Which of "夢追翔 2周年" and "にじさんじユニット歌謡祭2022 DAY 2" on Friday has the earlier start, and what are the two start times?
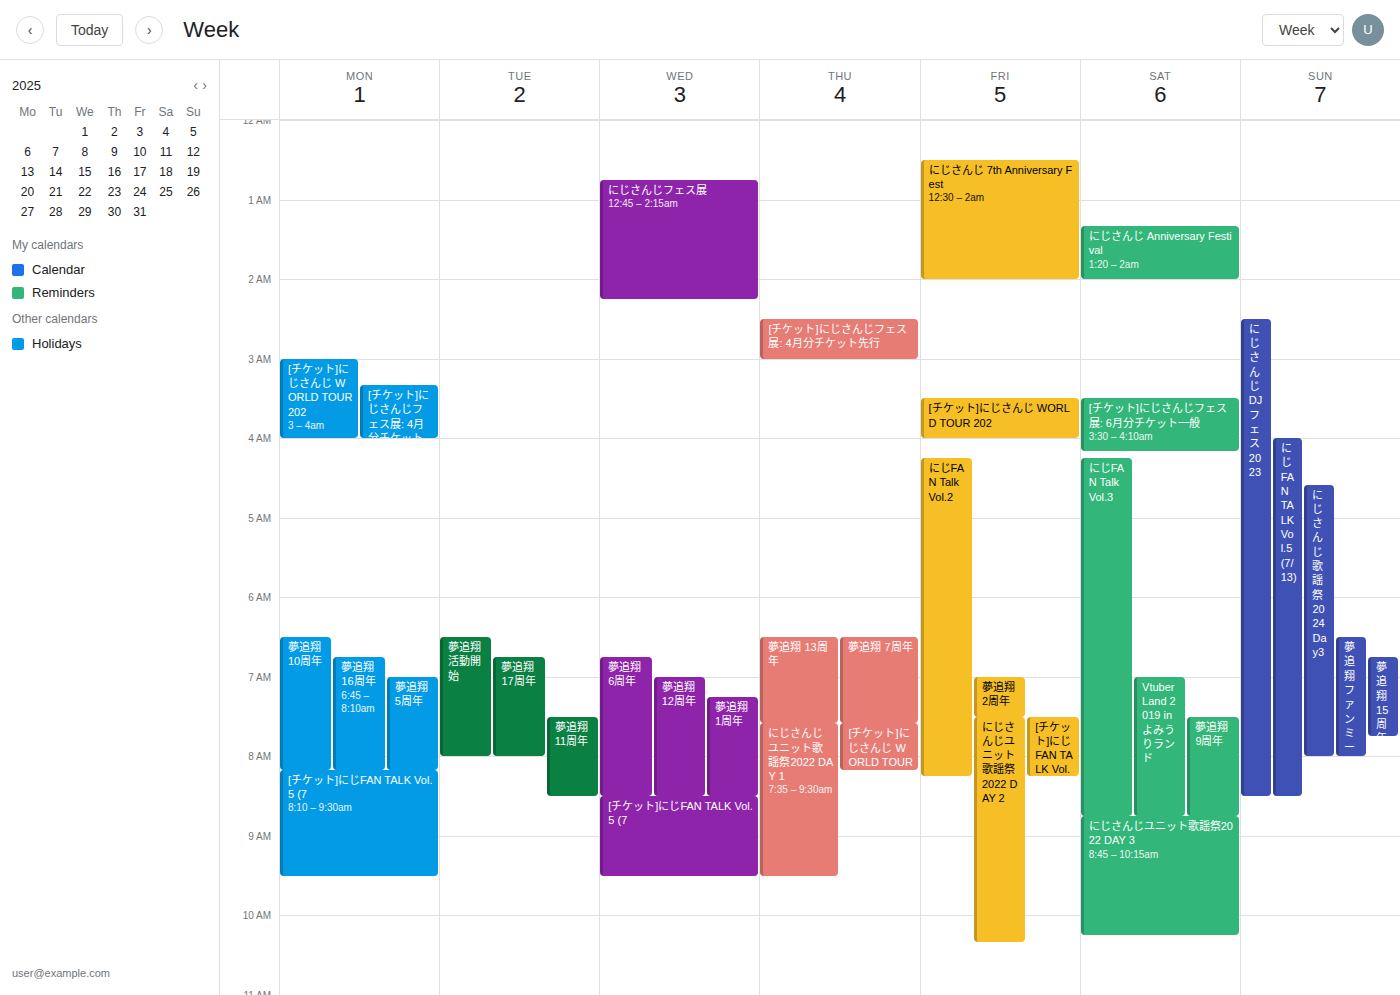
"夢追翔 2周年" 7:00 AM; "にじさんじユニット歌謡祭2022 DAY 2" 7:30 AM.